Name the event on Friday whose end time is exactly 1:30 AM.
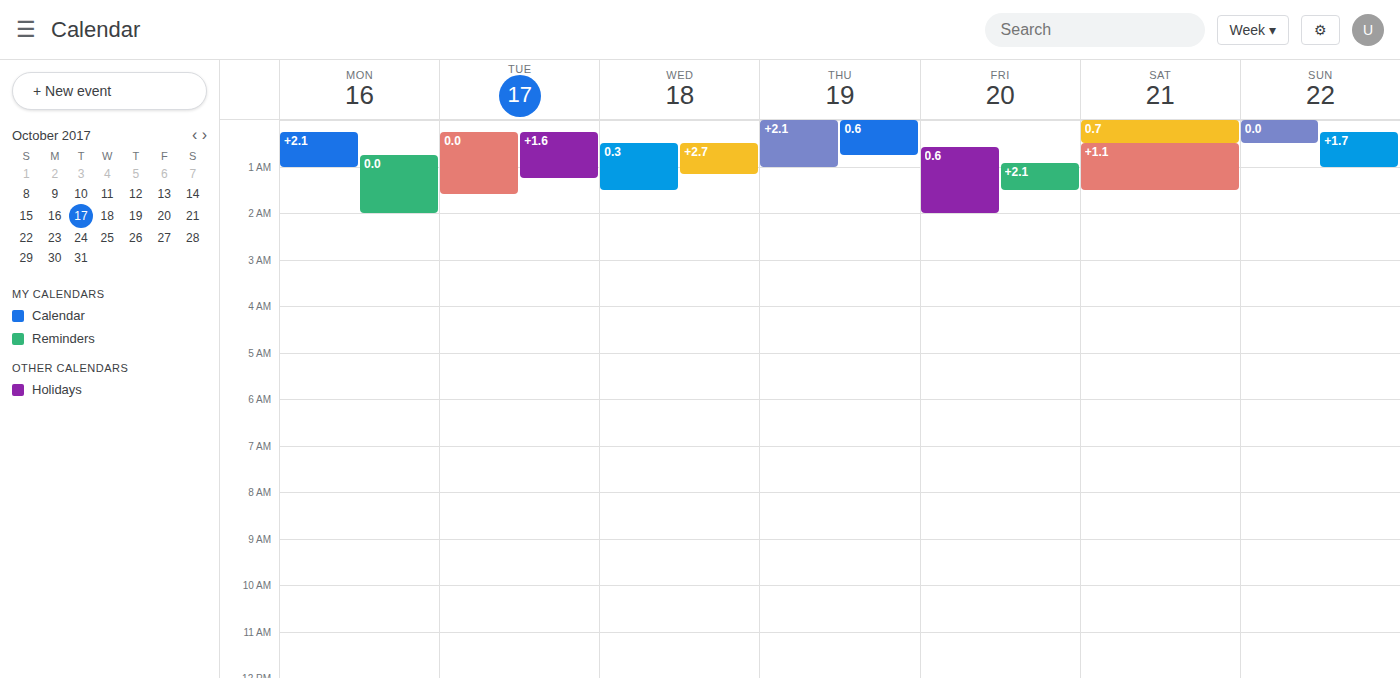
"+2.1"